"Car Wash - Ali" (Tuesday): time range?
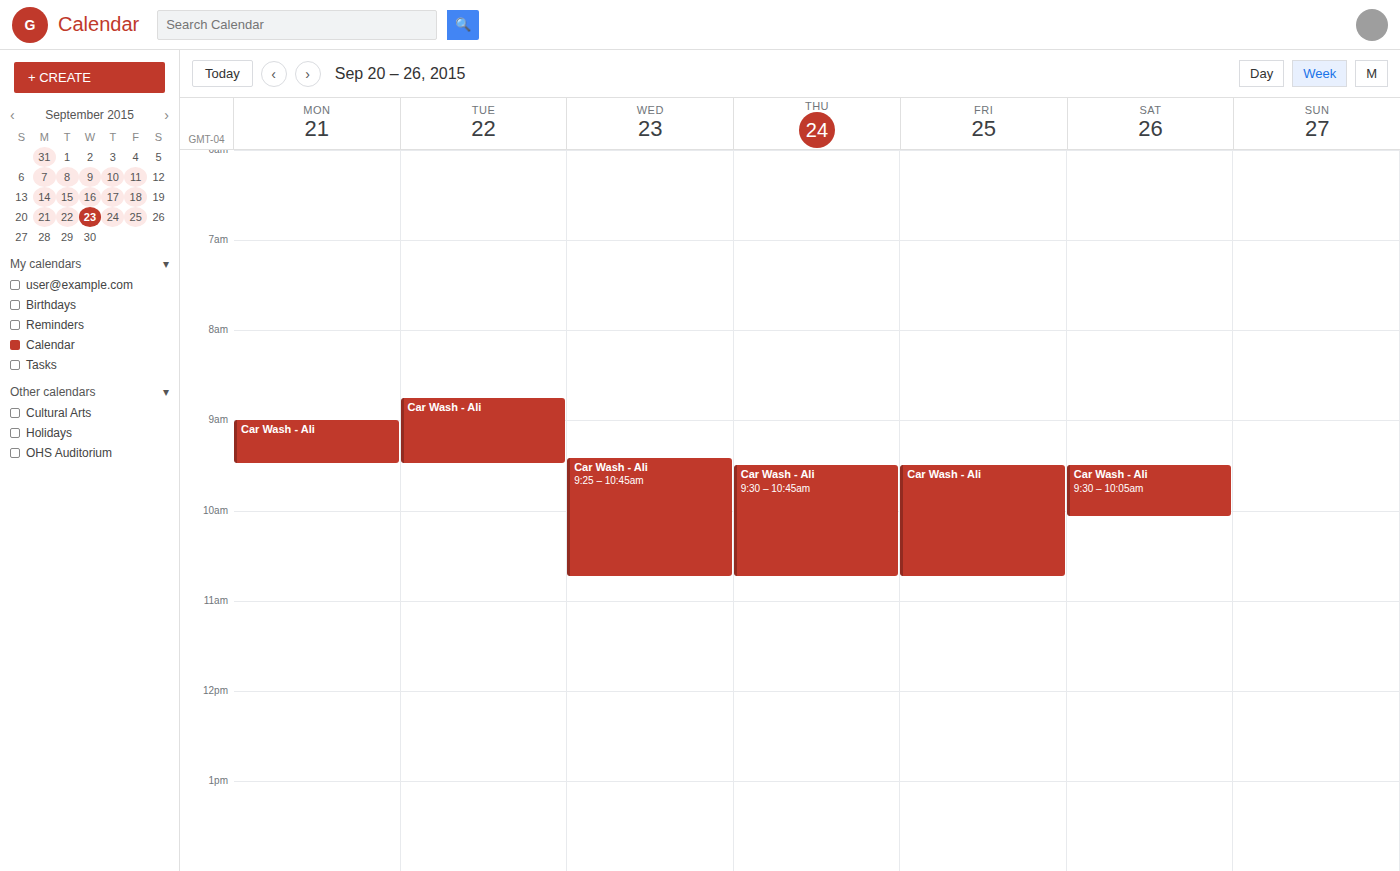
8:45 AM to 9:30 AM